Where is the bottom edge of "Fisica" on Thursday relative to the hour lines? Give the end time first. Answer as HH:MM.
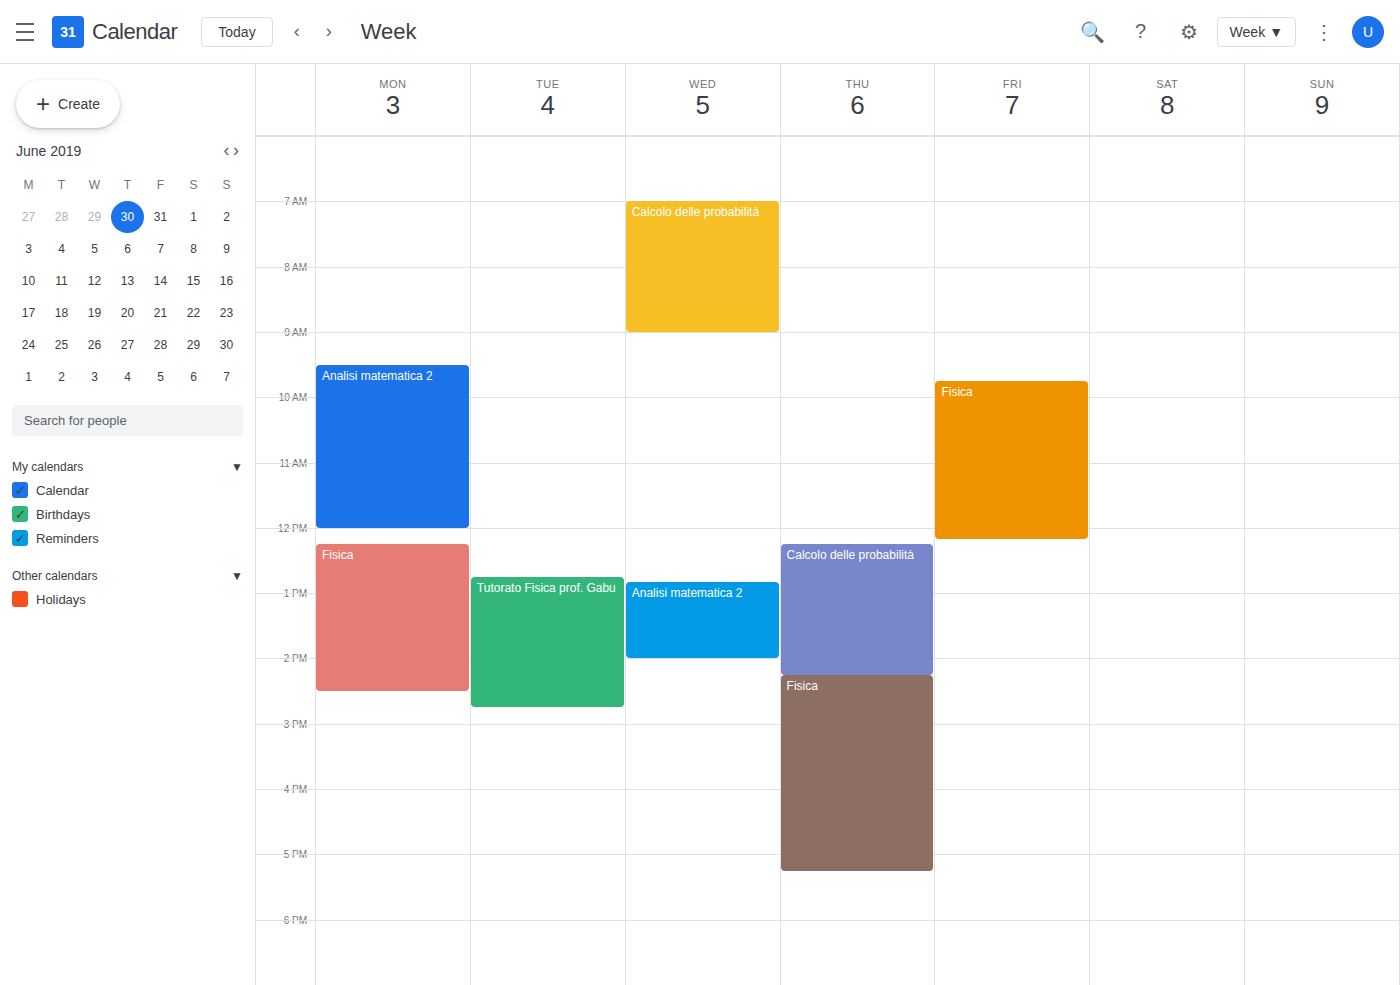
17:15 -- neither: a quarter of the way from the 17:00 line to the 18:00 line.